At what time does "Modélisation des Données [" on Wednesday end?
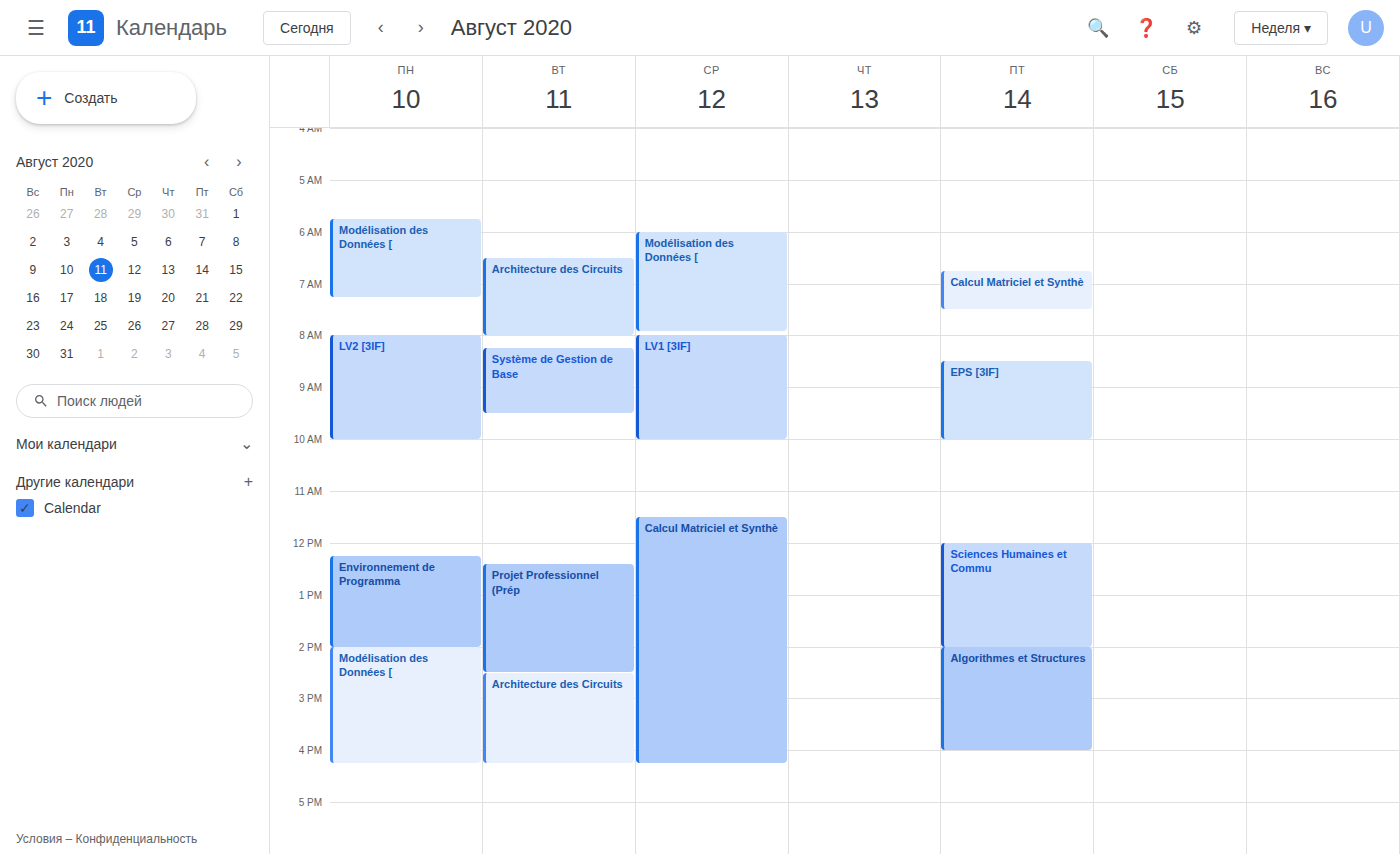
7:55 AM